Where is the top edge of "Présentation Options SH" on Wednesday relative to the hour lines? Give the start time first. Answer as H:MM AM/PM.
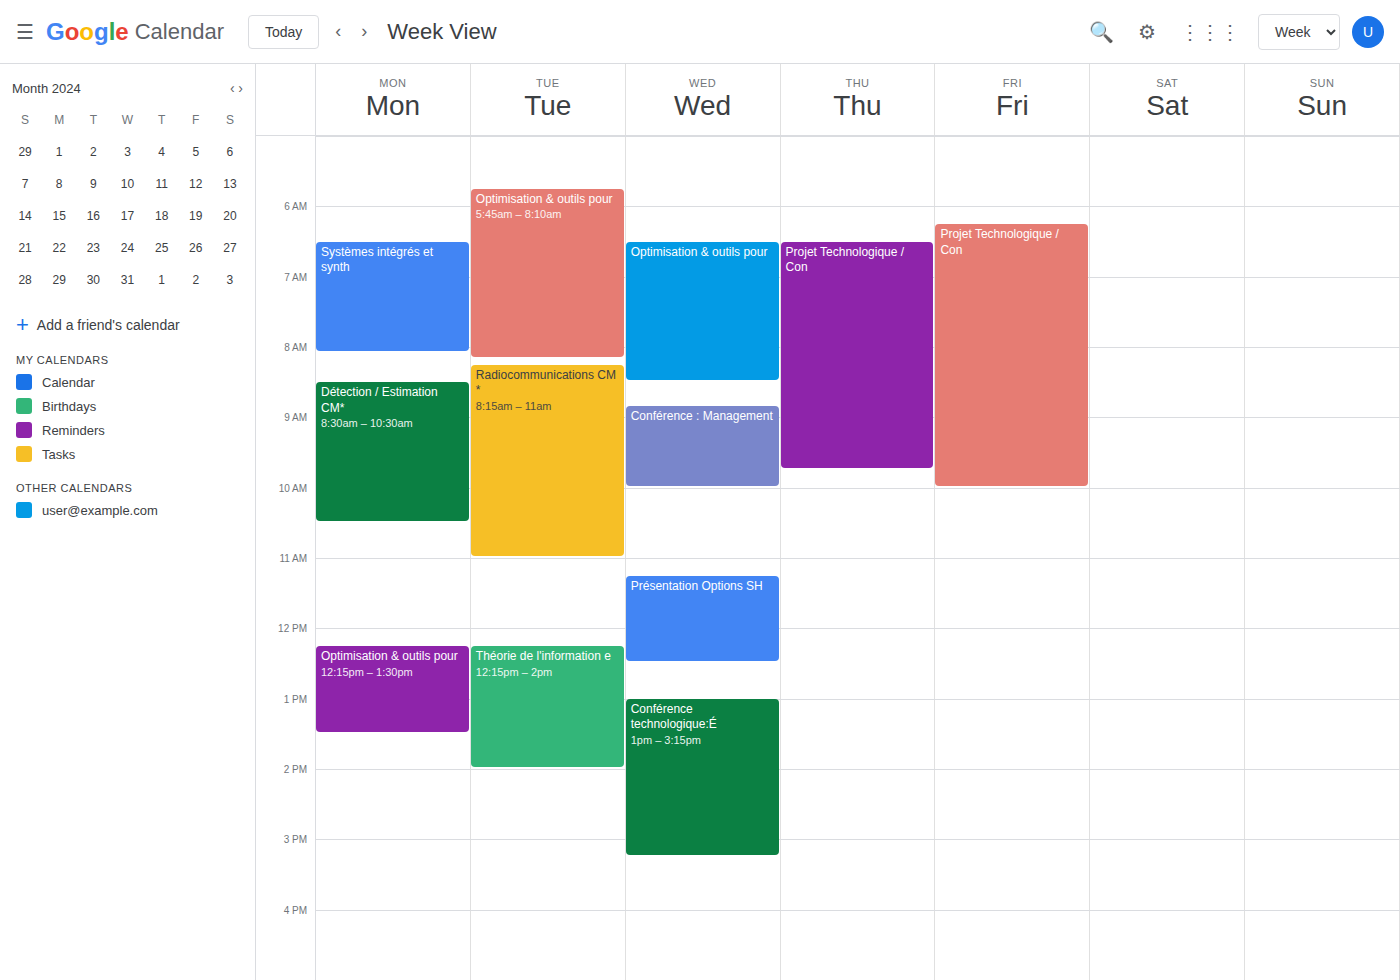
11:15 AM -- neither: a quarter of the way from the 11 AM line to the 12 PM line.